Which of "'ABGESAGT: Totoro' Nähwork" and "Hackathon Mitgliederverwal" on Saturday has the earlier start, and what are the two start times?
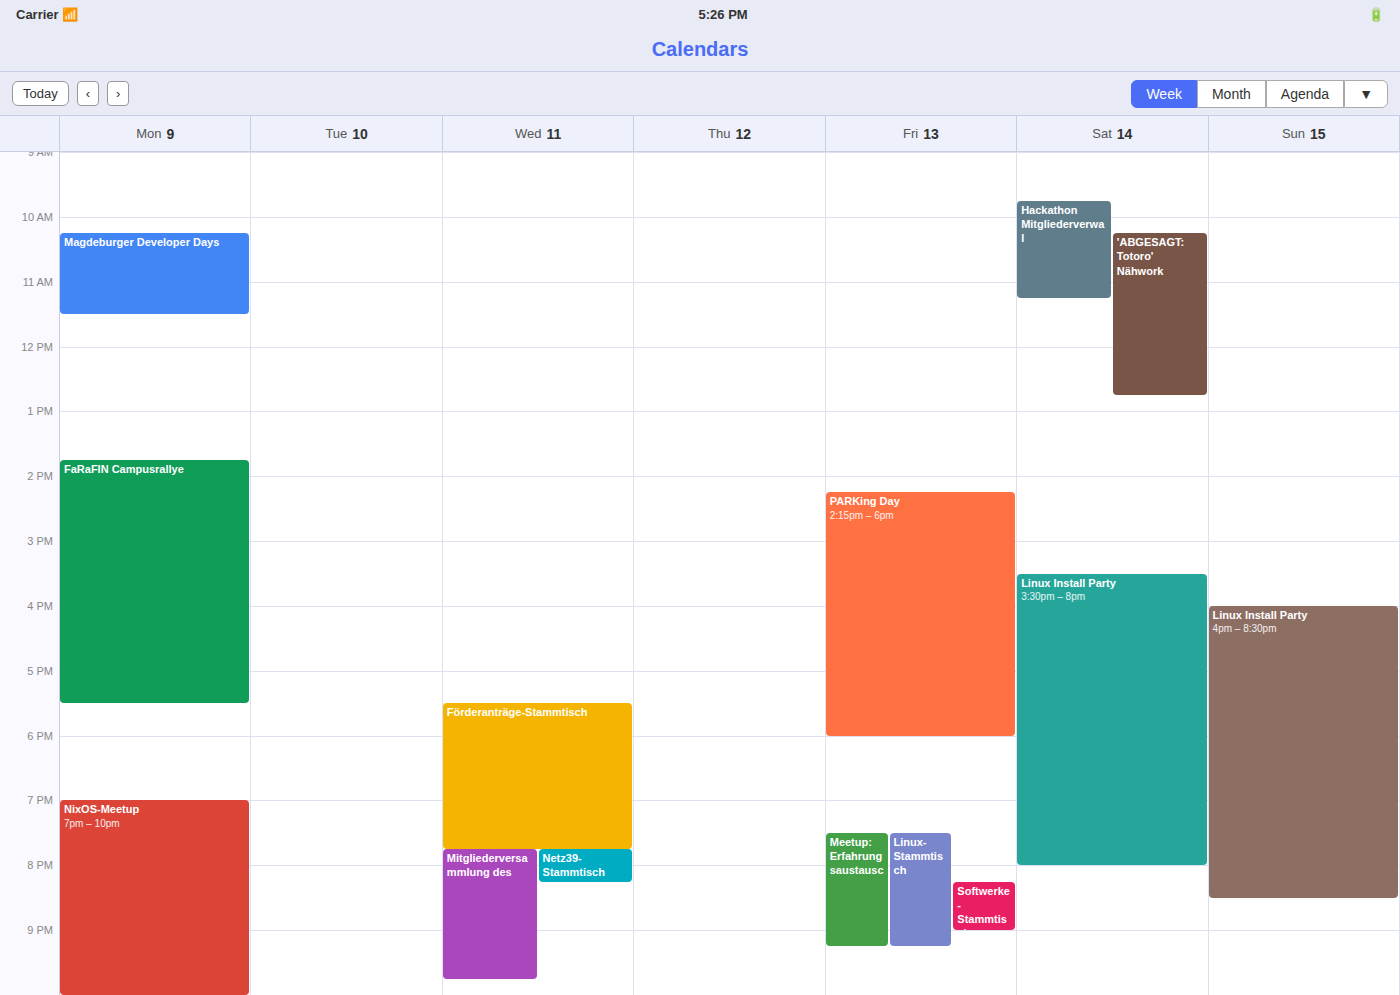
"Hackathon Mitgliederverwal" 9:45 AM; "'ABGESAGT: Totoro' Nähwork" 10:15 AM.